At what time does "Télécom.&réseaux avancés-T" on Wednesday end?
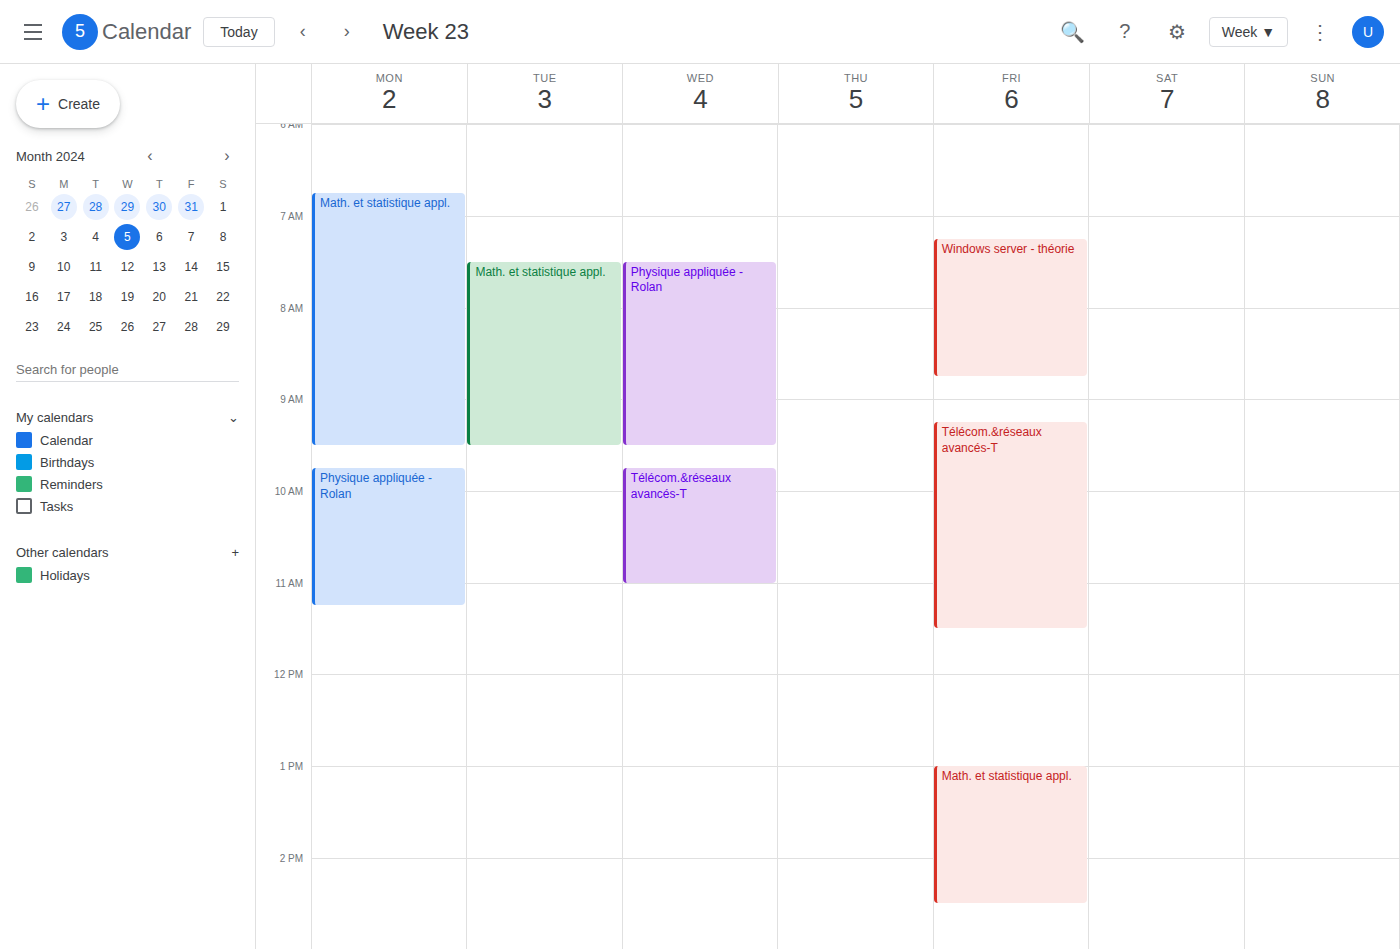
11:00 AM